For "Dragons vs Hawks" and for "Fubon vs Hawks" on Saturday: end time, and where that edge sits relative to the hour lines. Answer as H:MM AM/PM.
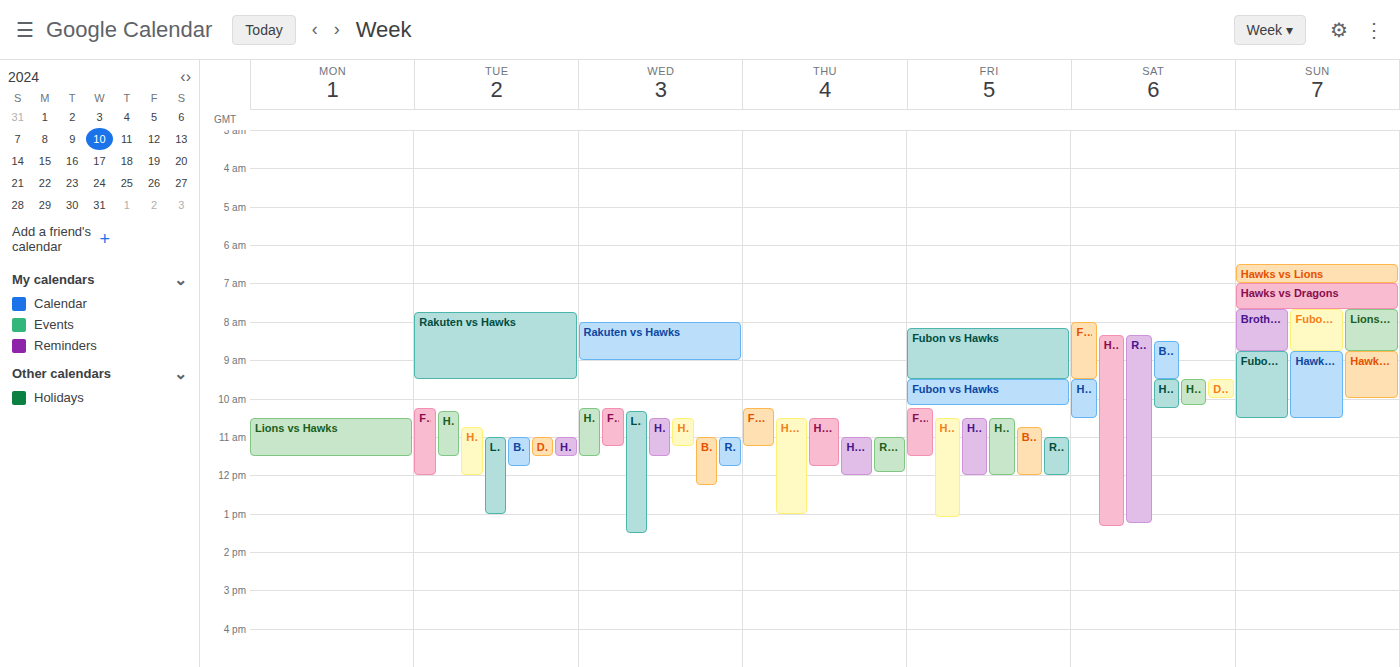
"Dragons vs Hawks": 10:00 AM, exactly on the 10 AM line. "Fubon vs Hawks": 9:30 AM, halfway between the 9 AM and 10 AM lines.